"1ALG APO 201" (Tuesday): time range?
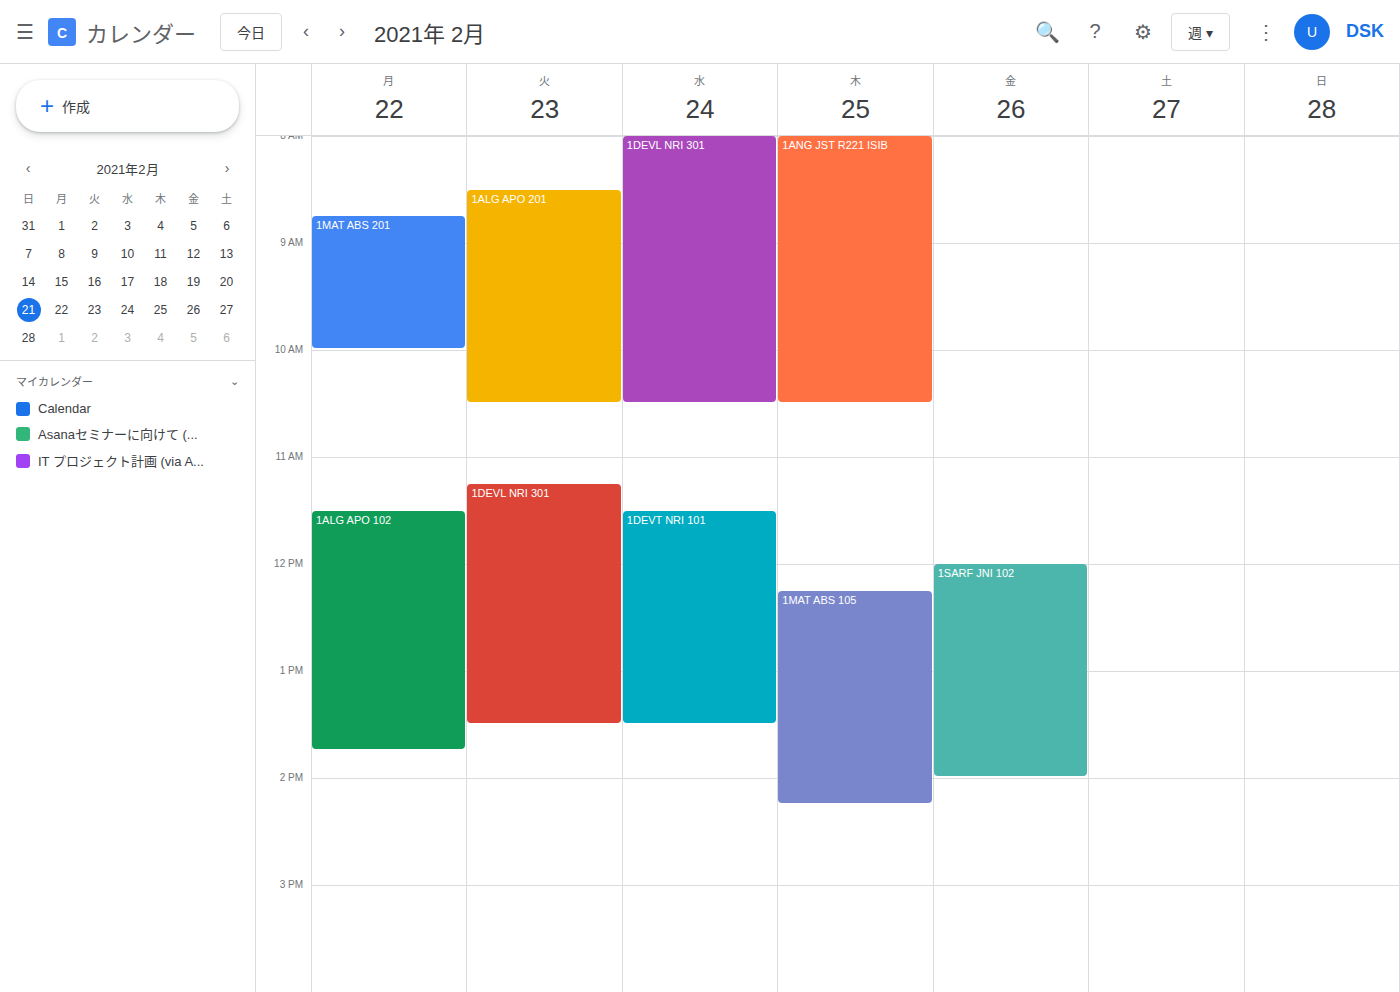
8:30 AM to 10:30 AM